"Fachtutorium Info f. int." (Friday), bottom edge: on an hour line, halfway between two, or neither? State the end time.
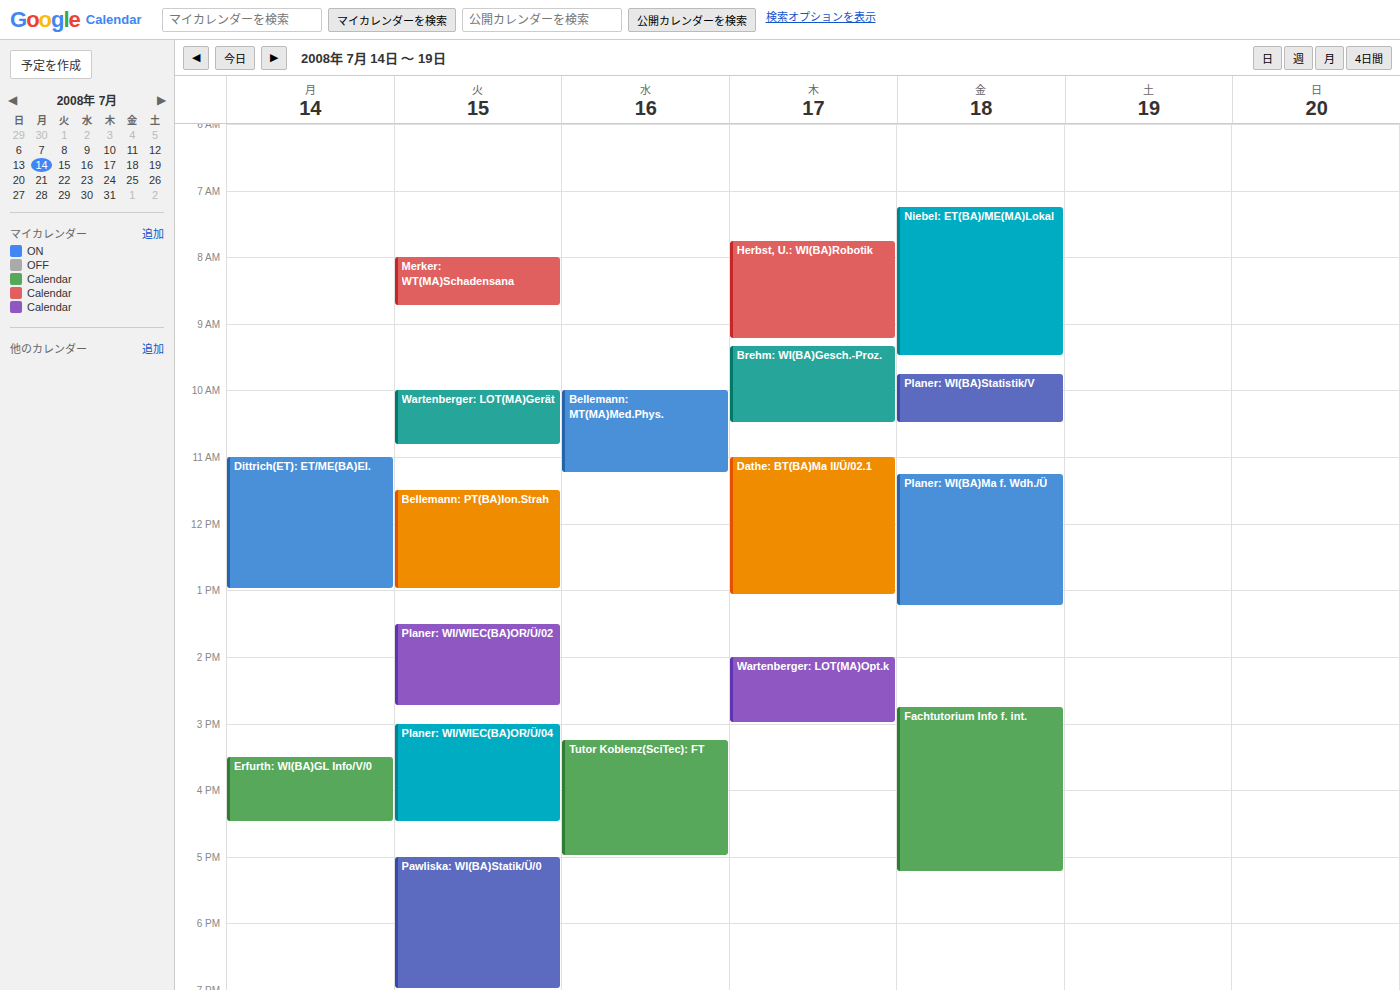
5:15 PM -- neither: a quarter of the way from the 5 PM line to the 6 PM line.